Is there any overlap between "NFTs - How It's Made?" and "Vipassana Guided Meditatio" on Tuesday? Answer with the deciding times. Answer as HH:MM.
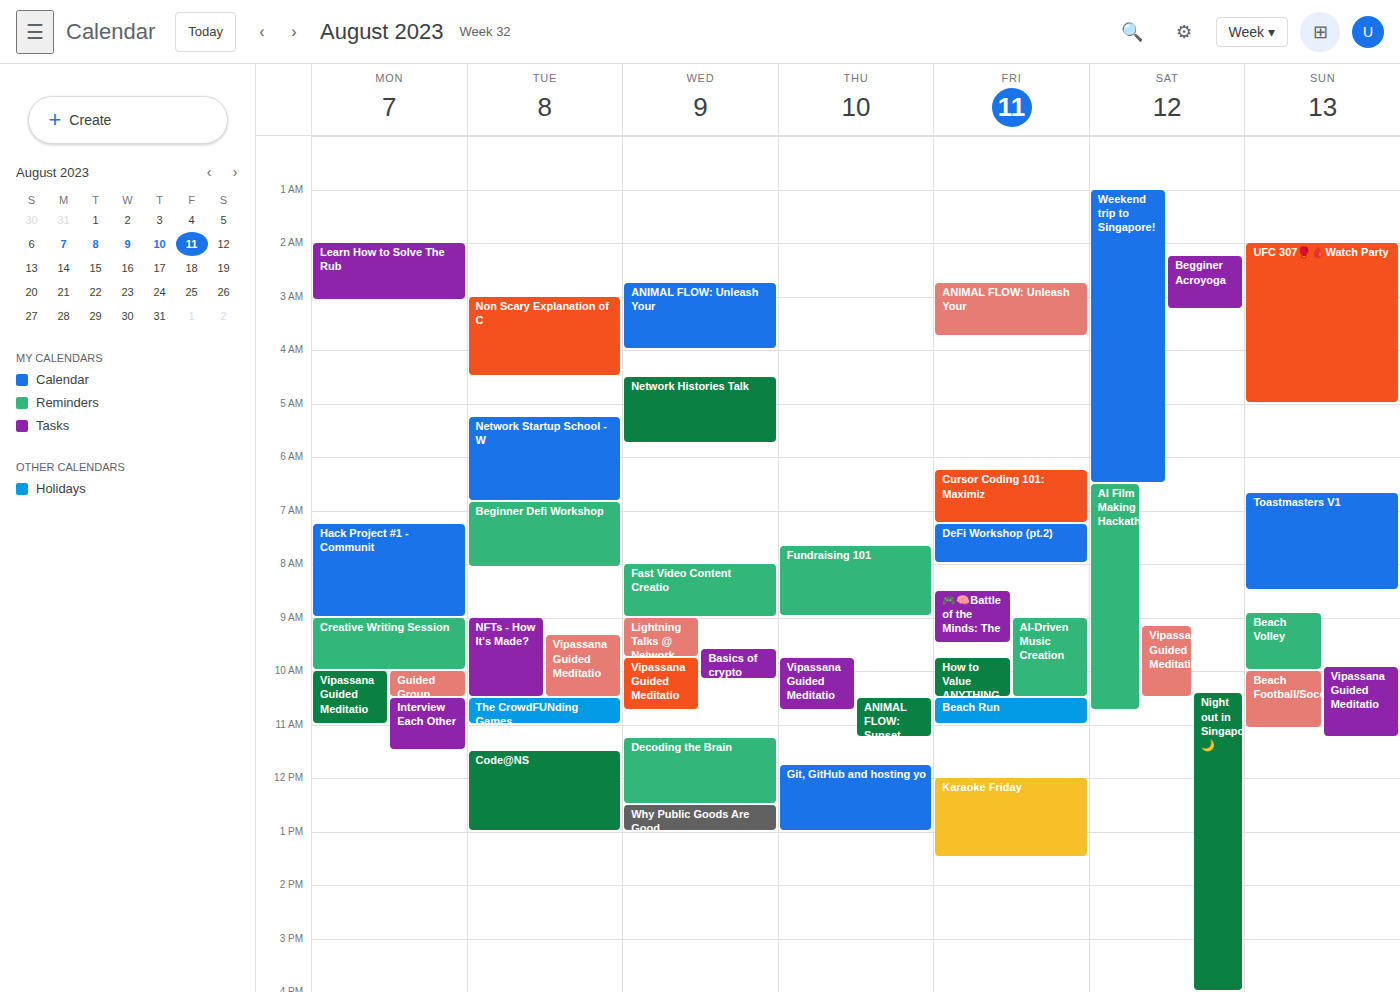
"Vipassana Guided Meditatio" starts at 09:20, before "NFTs - How It's Made?" ends at 10:30 -- they overlap.